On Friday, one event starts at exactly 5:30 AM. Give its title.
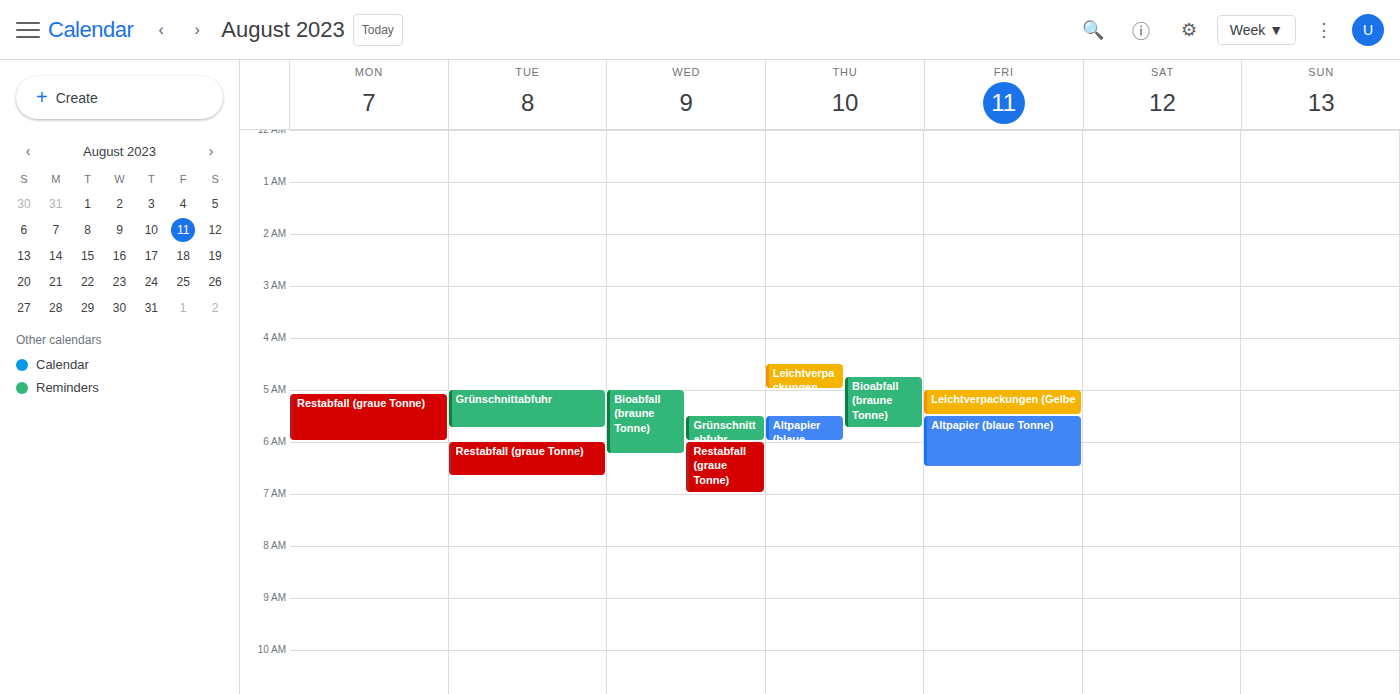
"Altpapier (blaue Tonne)"